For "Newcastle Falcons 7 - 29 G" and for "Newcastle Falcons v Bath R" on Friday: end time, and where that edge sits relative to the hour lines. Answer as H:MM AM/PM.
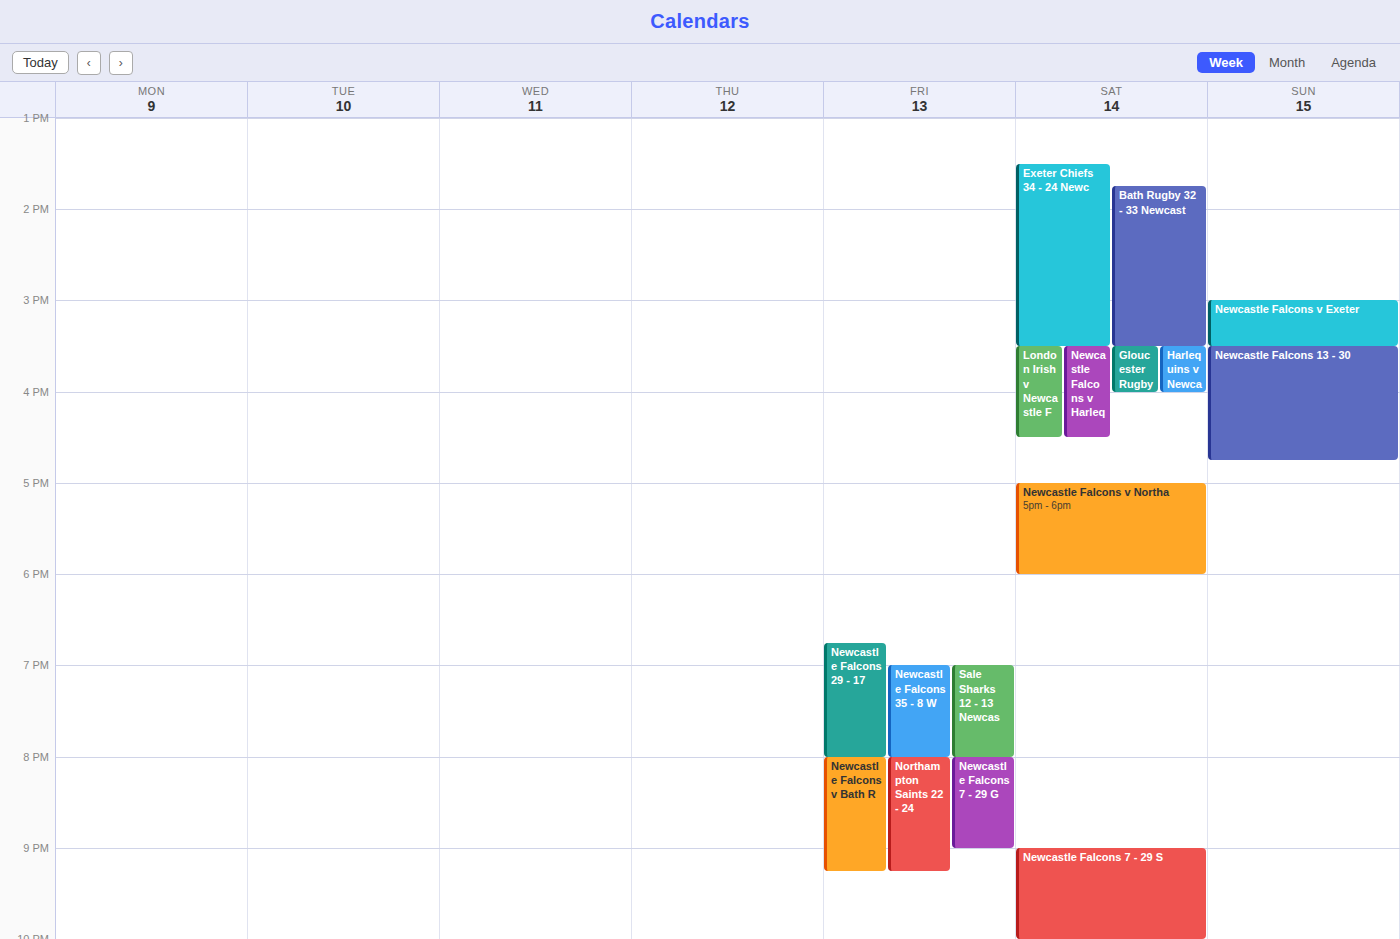
"Newcastle Falcons 7 - 29 G": 9:00 PM, exactly on the 9 PM line. "Newcastle Falcons v Bath R": 9:15 PM, neither: a quarter of the way from the 9 PM line to the 10 PM line.